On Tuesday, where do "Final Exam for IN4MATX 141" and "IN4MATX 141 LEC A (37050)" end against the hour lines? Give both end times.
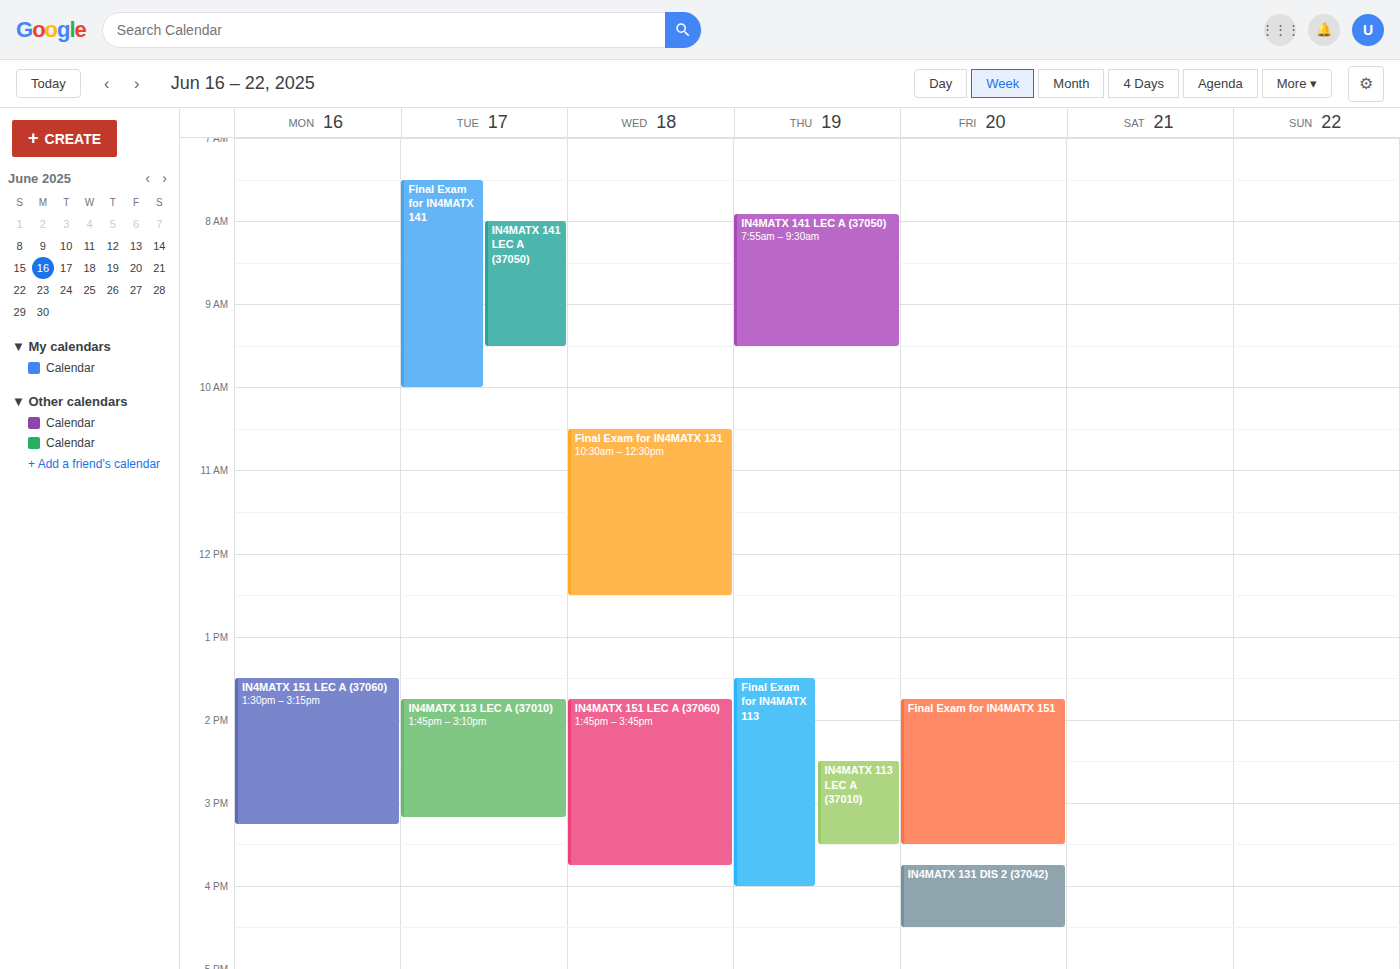
"Final Exam for IN4MATX 141": 10:00 AM, exactly on the 10 AM line. "IN4MATX 141 LEC A (37050)": 9:30 AM, halfway between the 9 AM and 10 AM lines.